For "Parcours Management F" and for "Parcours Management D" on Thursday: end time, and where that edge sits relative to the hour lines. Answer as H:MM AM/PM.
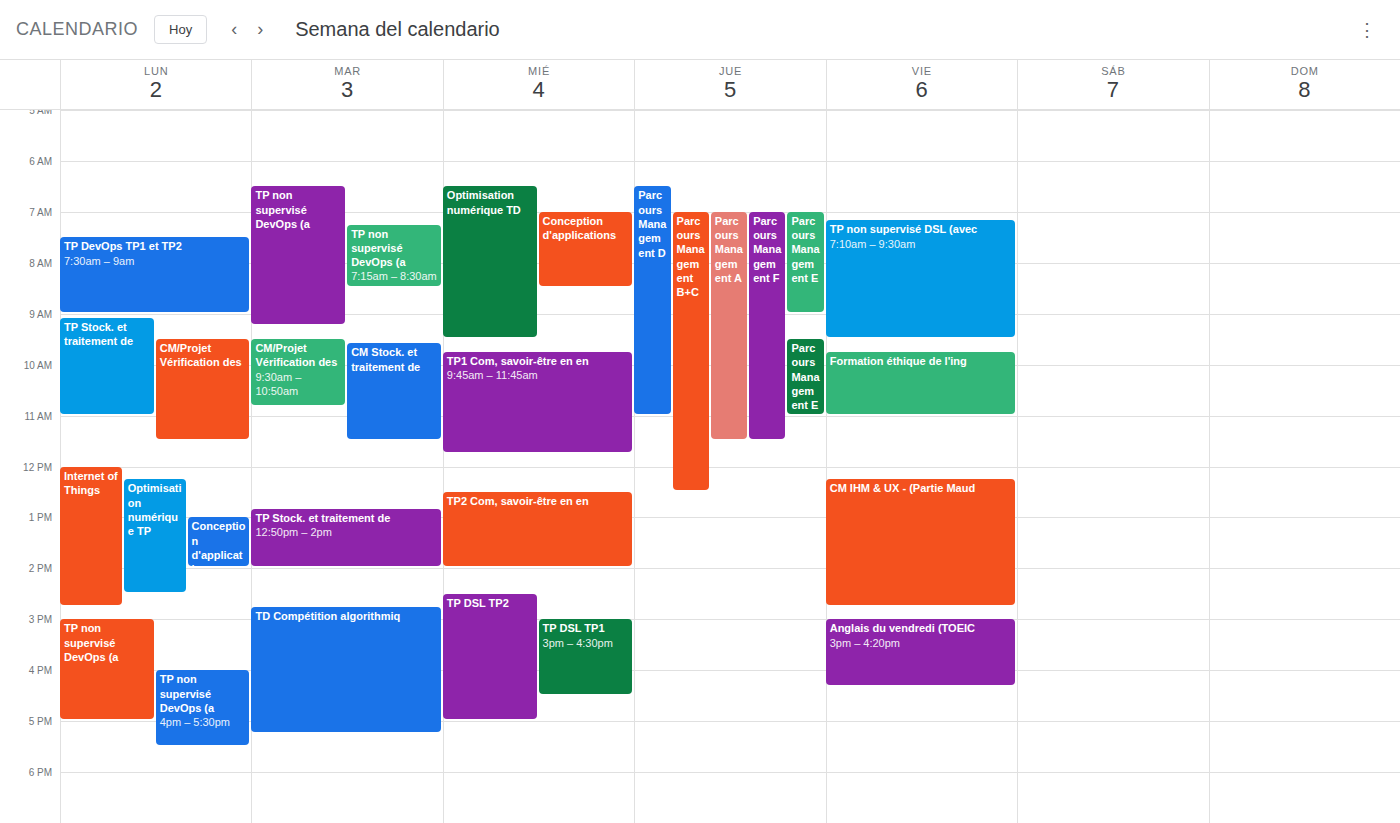
"Parcours Management F": 11:30 AM, halfway between the 11 AM and 12 PM lines. "Parcours Management D": 11:00 AM, exactly on the 11 AM line.